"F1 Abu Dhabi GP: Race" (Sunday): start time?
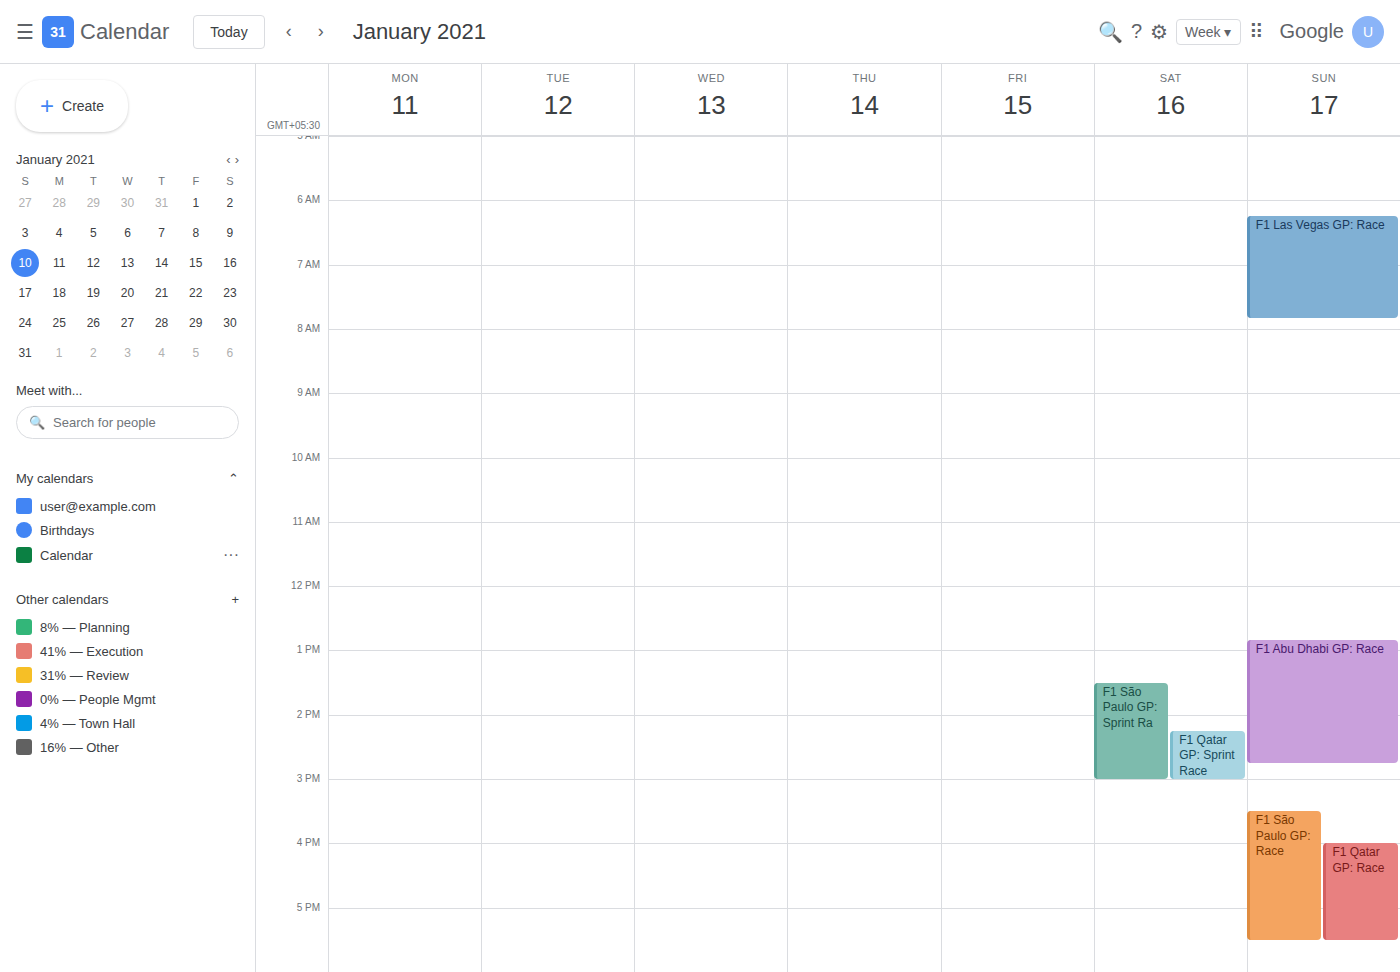
12:50 PM